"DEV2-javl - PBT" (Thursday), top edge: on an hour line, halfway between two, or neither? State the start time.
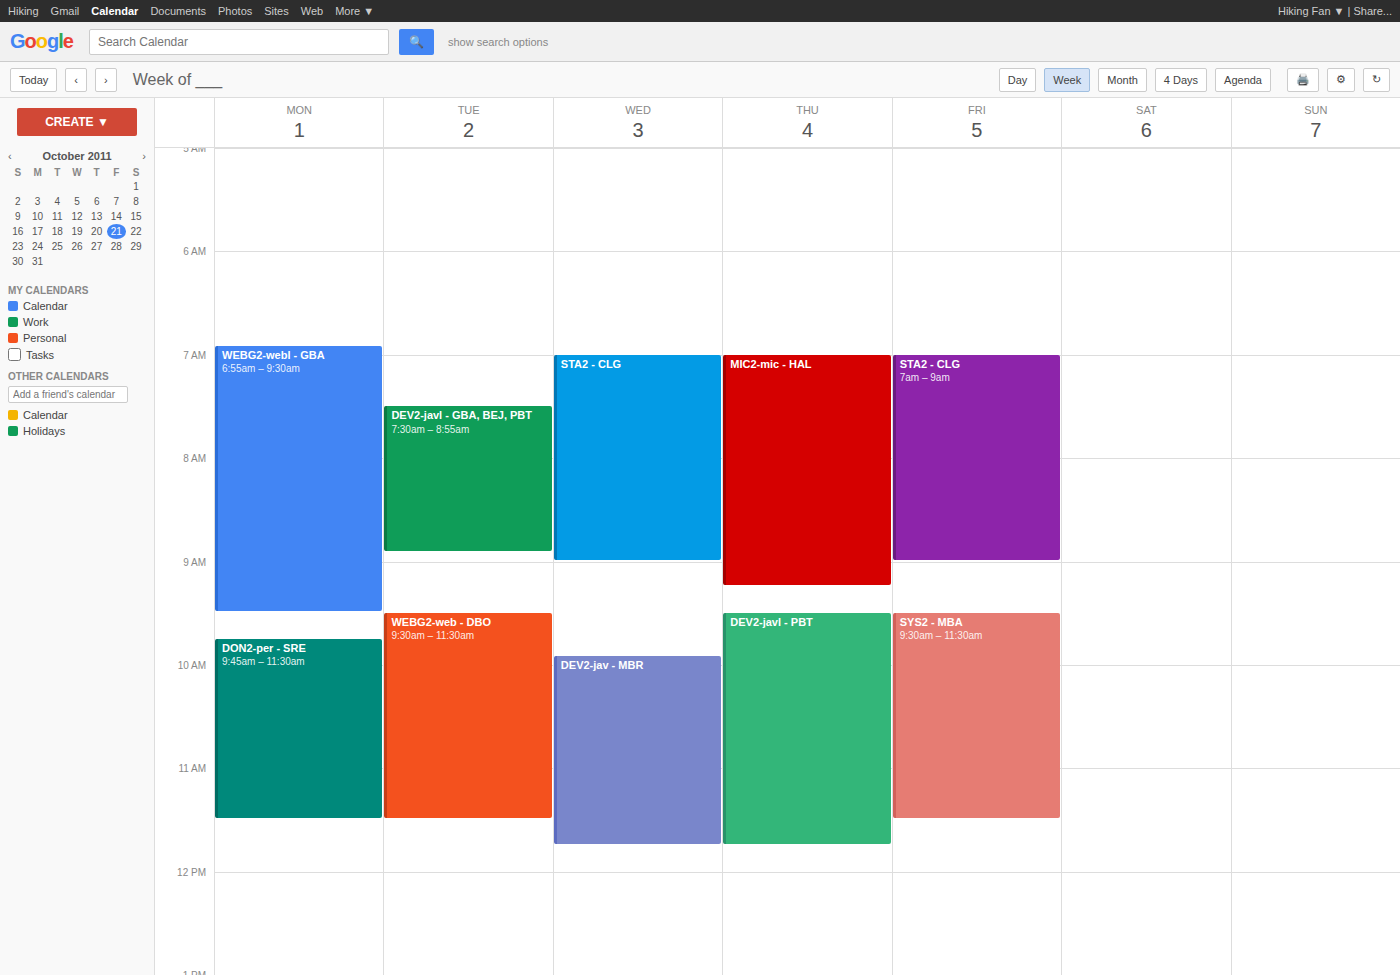
09:30 -- halfway between the 09:00 and 10:00 lines.